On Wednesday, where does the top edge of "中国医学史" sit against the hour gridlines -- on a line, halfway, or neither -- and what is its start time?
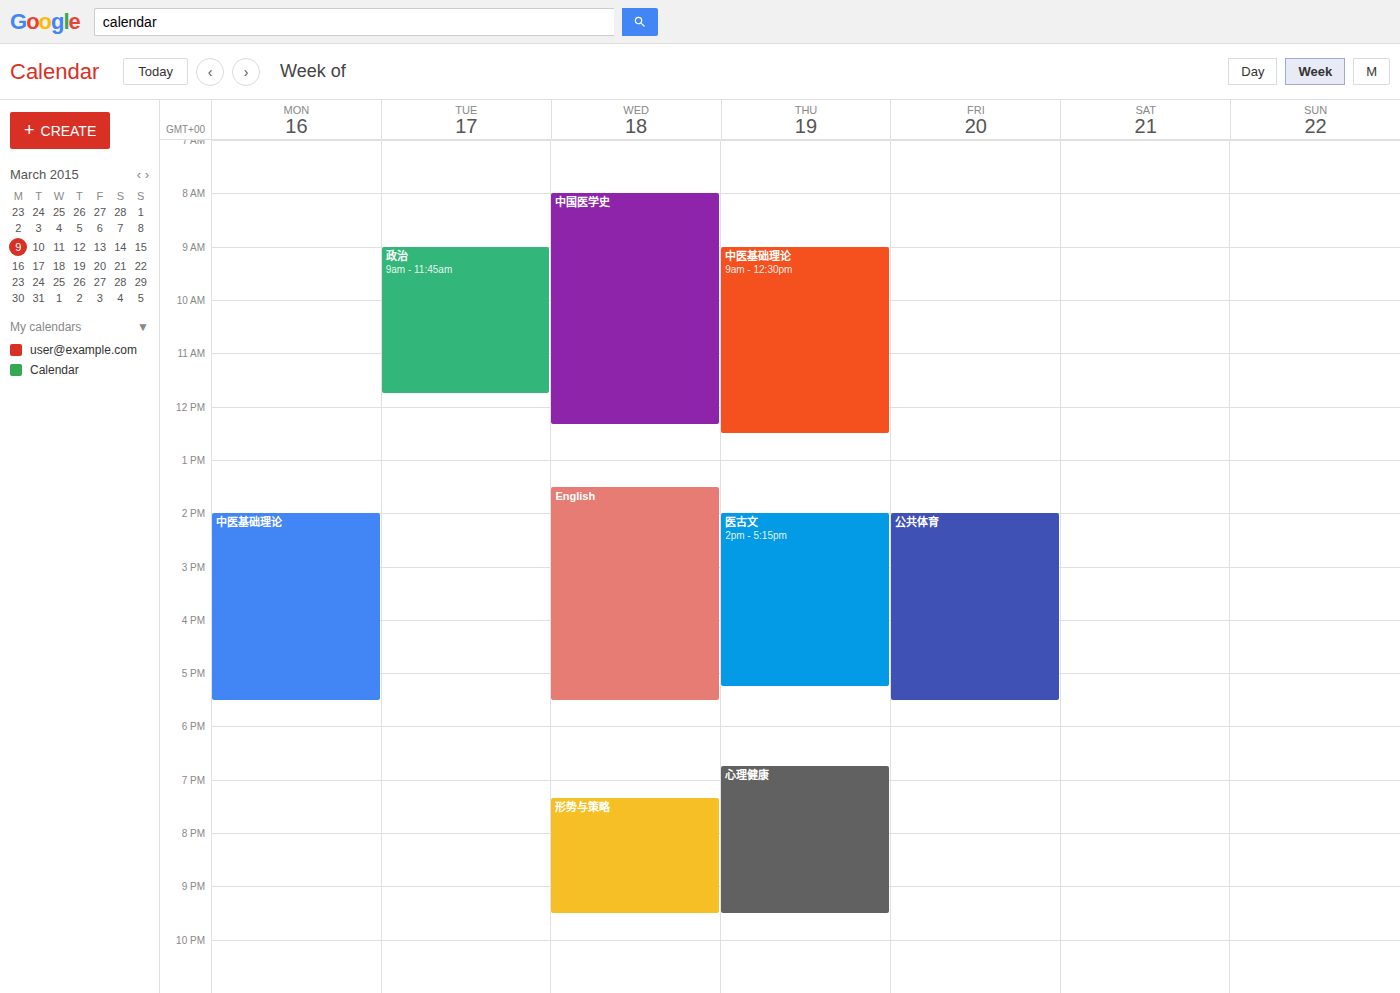
8:00 AM -- exactly on the 8 AM line.